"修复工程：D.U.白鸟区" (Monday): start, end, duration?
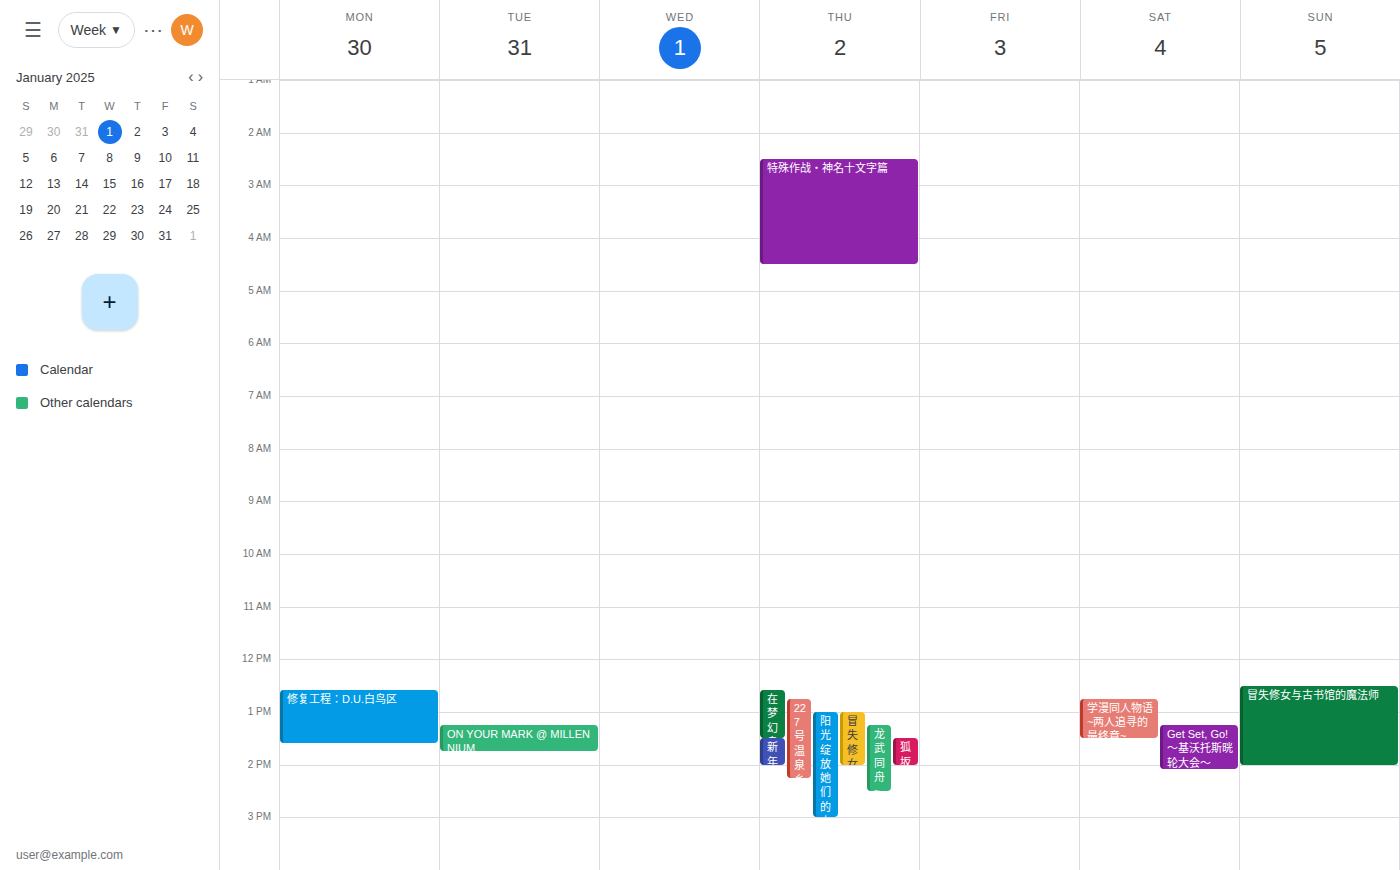
12:35 PM to 1:35 PM, 1 hour